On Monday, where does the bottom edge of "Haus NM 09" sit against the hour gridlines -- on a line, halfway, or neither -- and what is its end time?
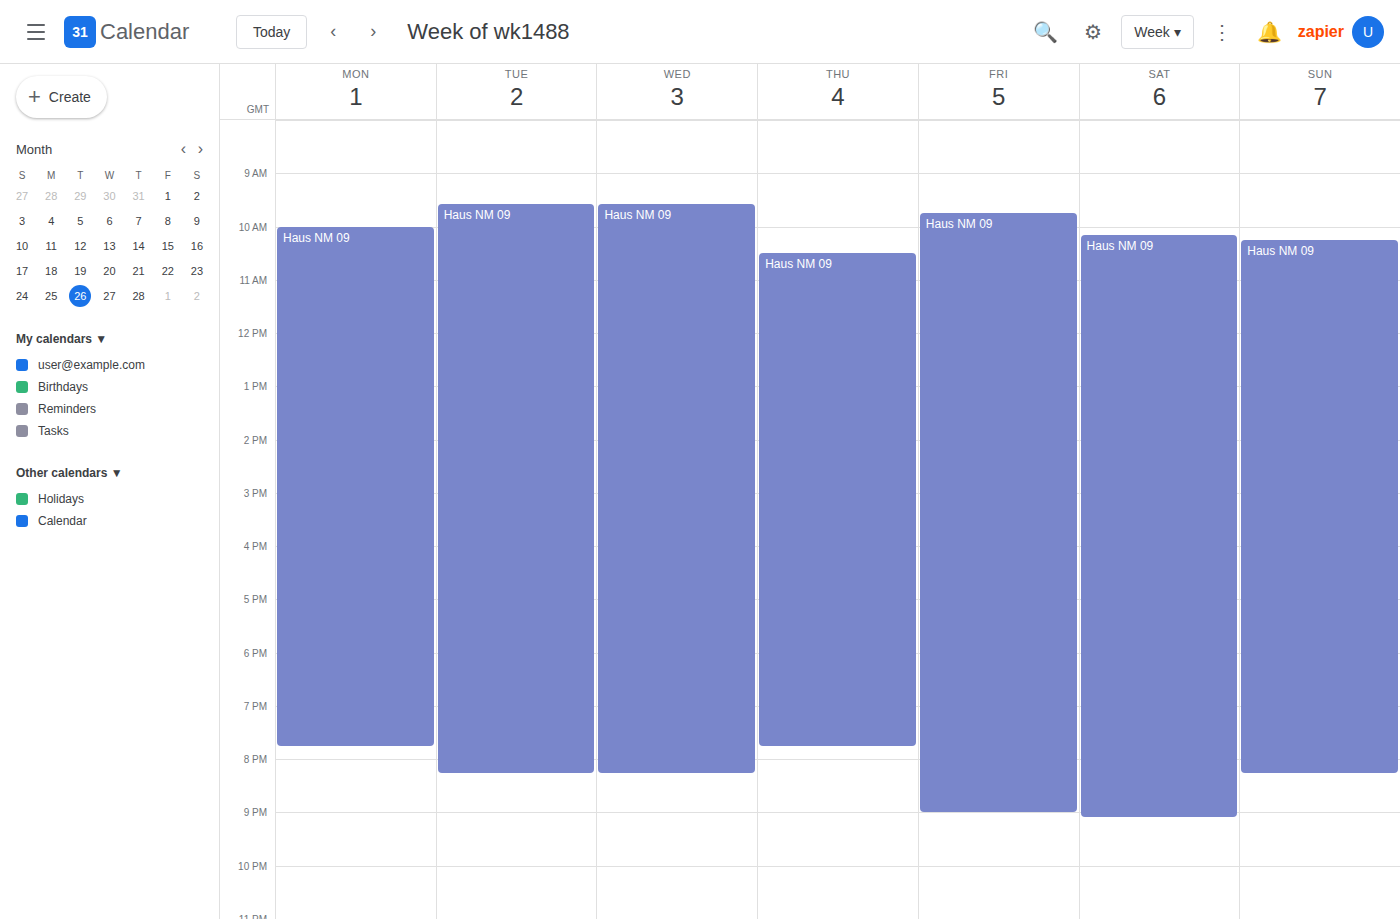
7:45 PM -- neither: three quarters of the way from the 7 PM line to the 8 PM line.